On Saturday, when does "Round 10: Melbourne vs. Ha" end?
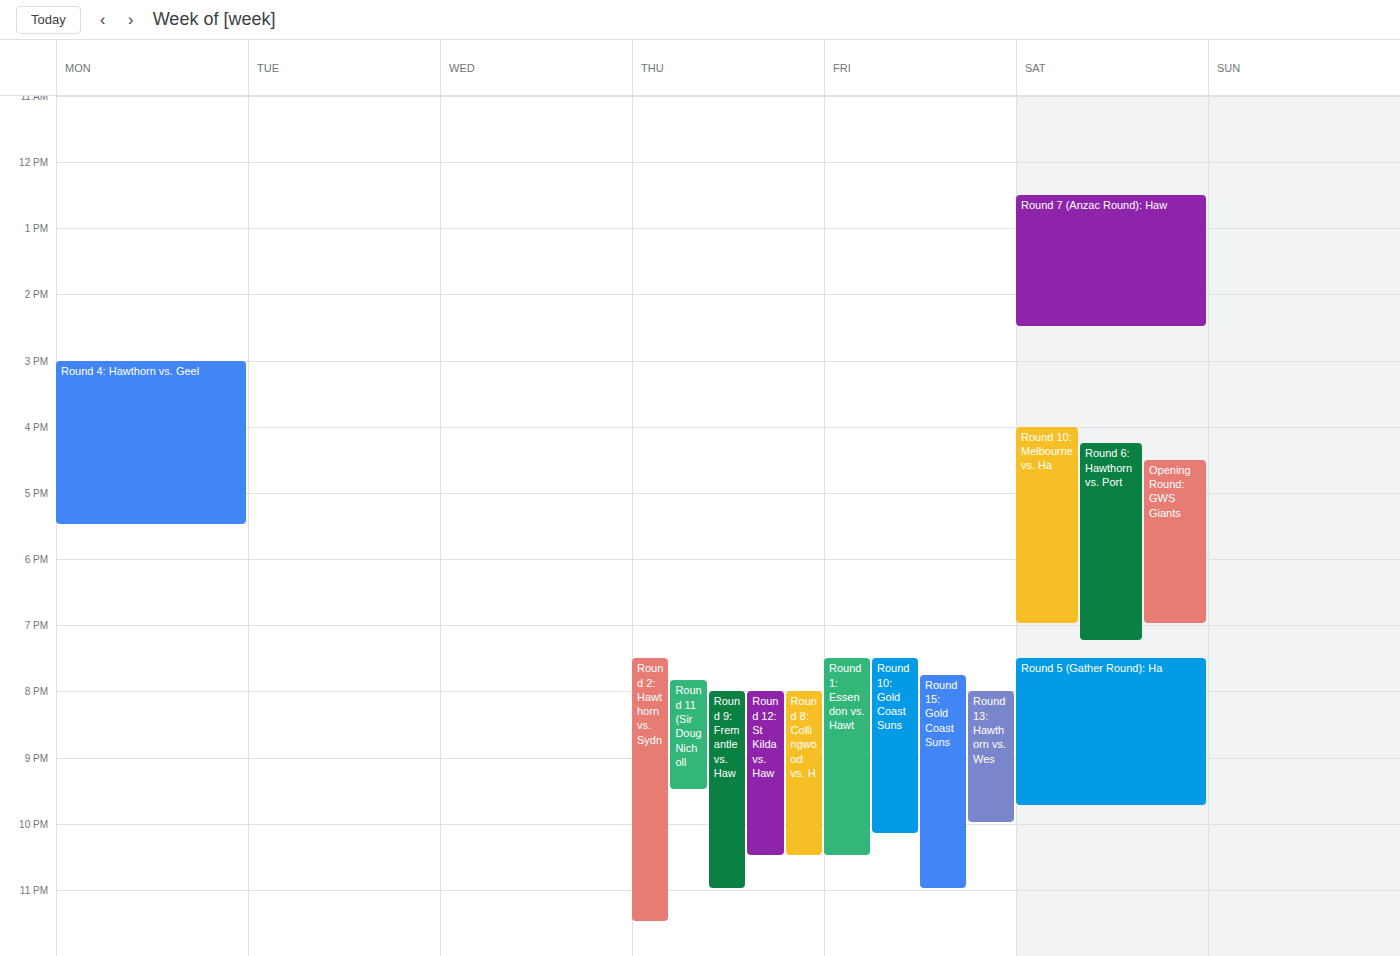
7:00 PM